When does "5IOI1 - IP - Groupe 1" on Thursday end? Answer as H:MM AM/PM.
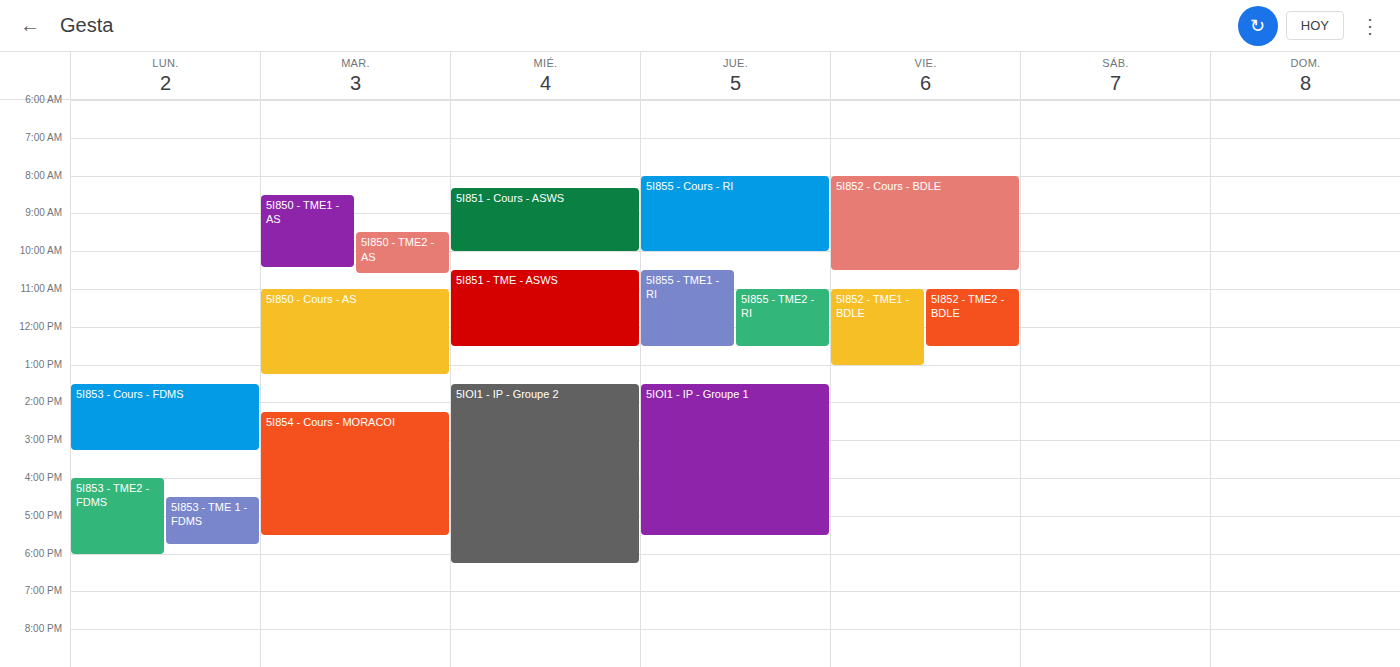
5:30 PM